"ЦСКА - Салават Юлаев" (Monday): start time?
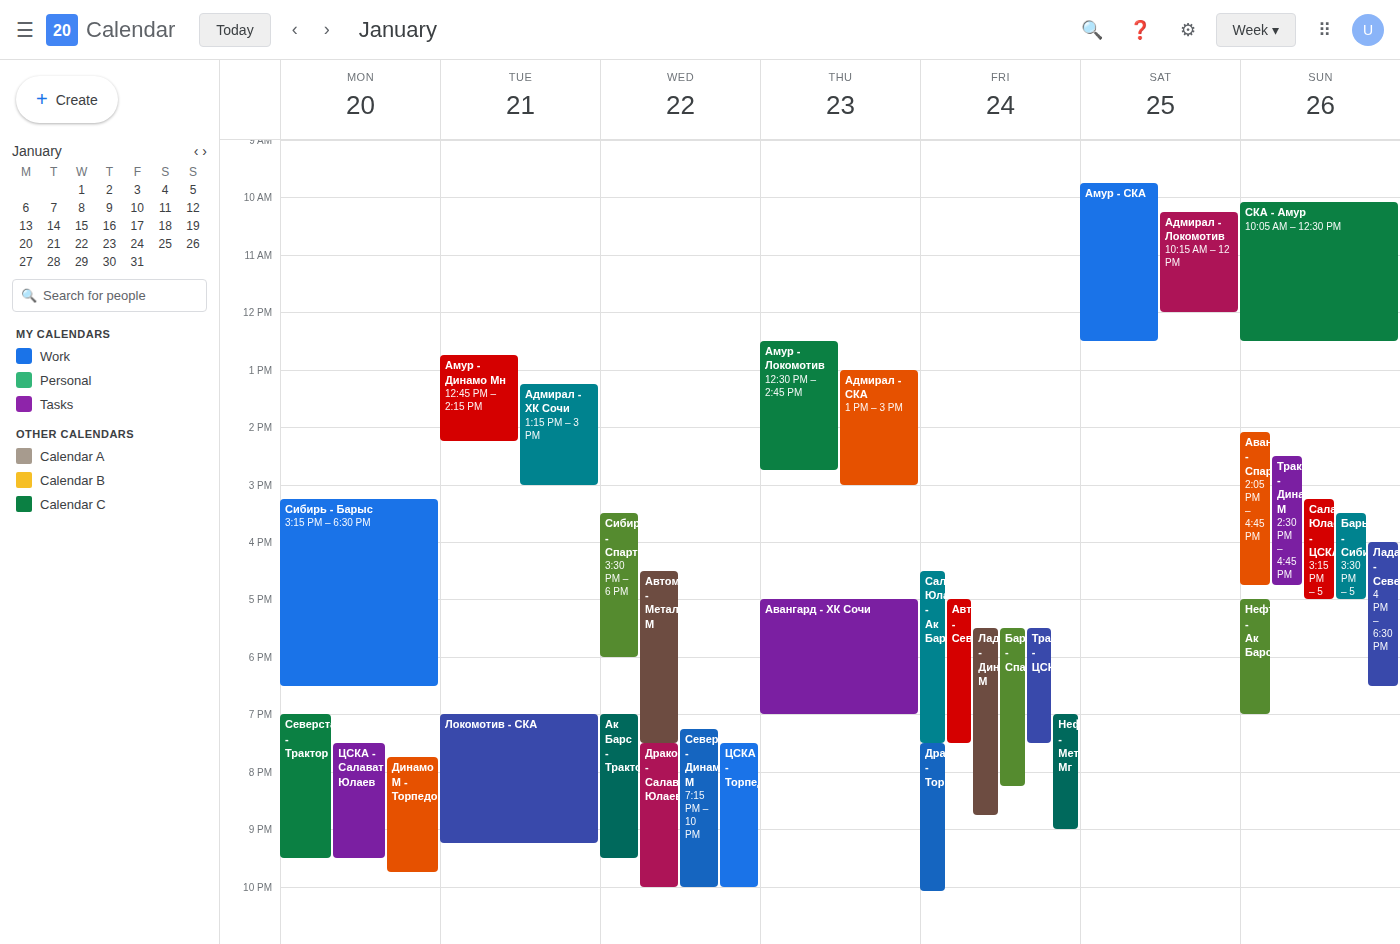
7:30 PM